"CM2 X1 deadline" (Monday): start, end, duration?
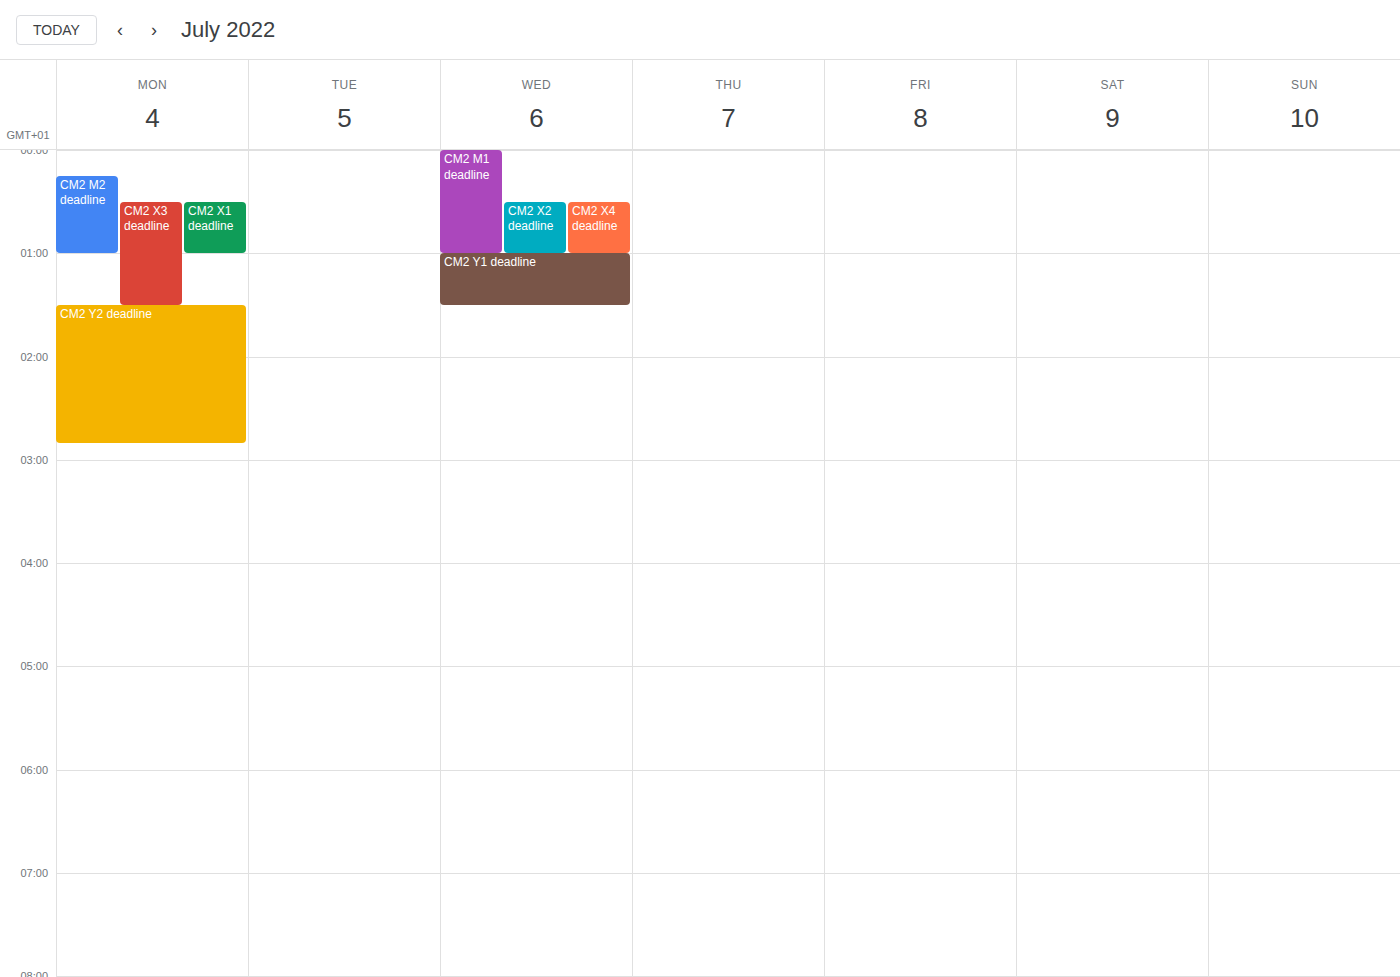
12:30 AM to 1:00 AM, 30 minutes